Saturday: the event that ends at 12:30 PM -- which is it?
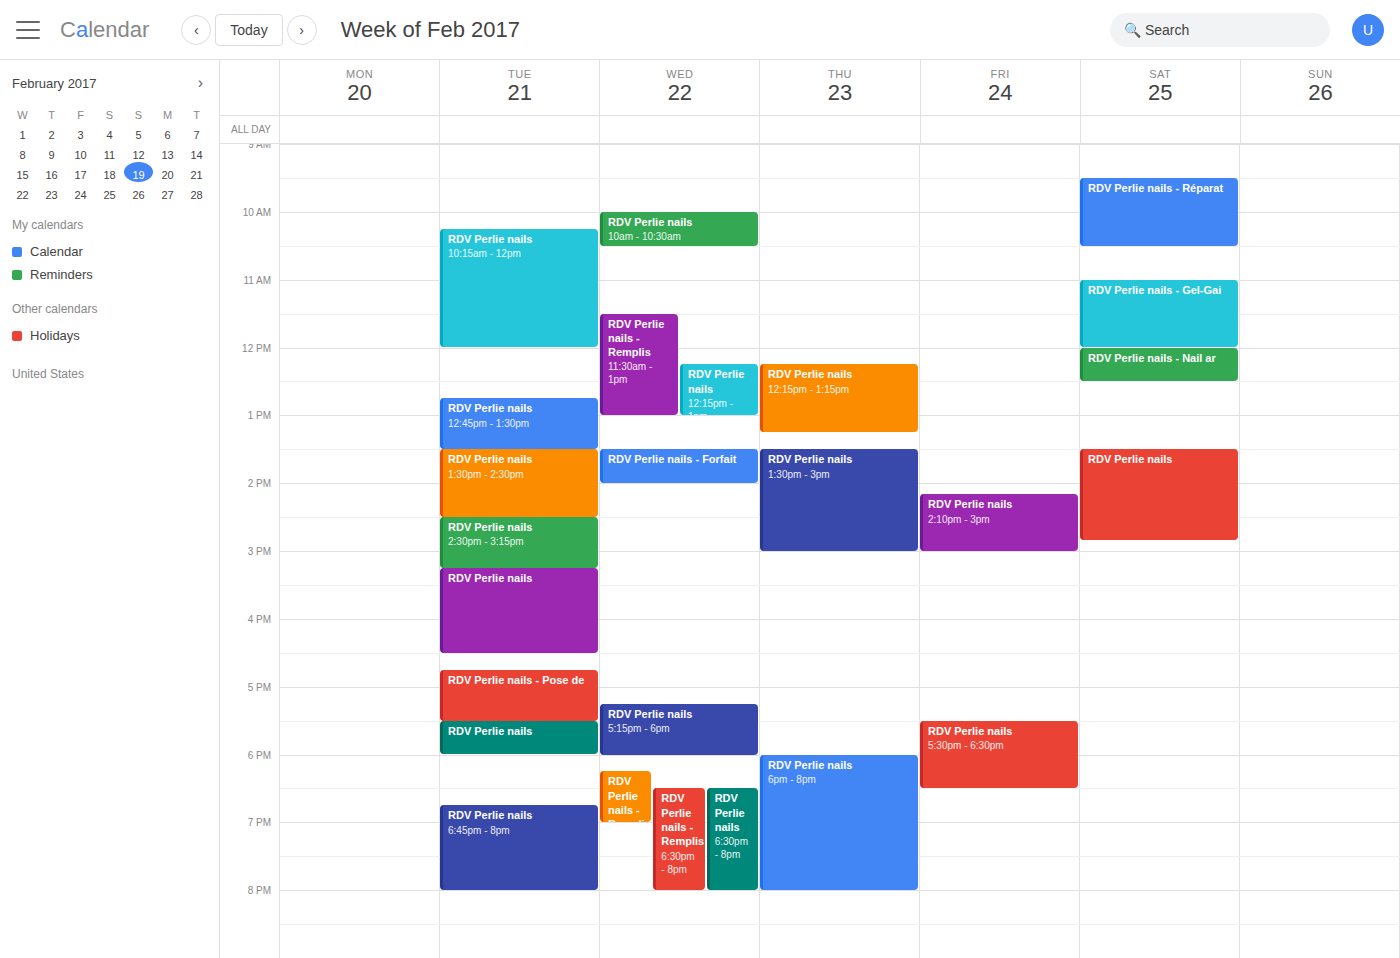
"RDV Perlie nails - Nail ar"